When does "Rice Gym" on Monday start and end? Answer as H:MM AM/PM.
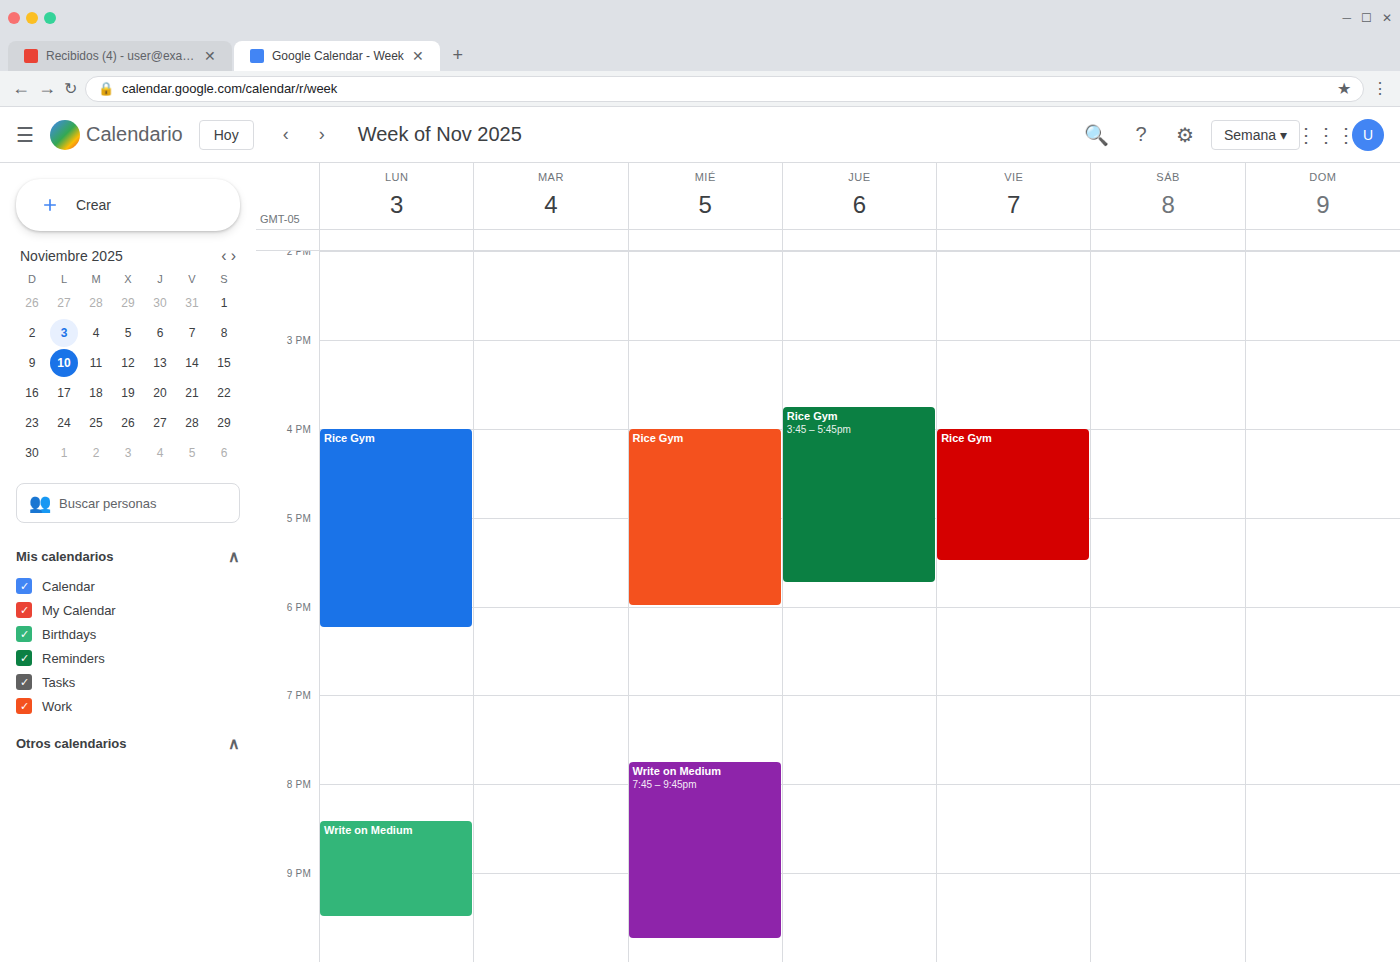
4:00 PM to 6:15 PM